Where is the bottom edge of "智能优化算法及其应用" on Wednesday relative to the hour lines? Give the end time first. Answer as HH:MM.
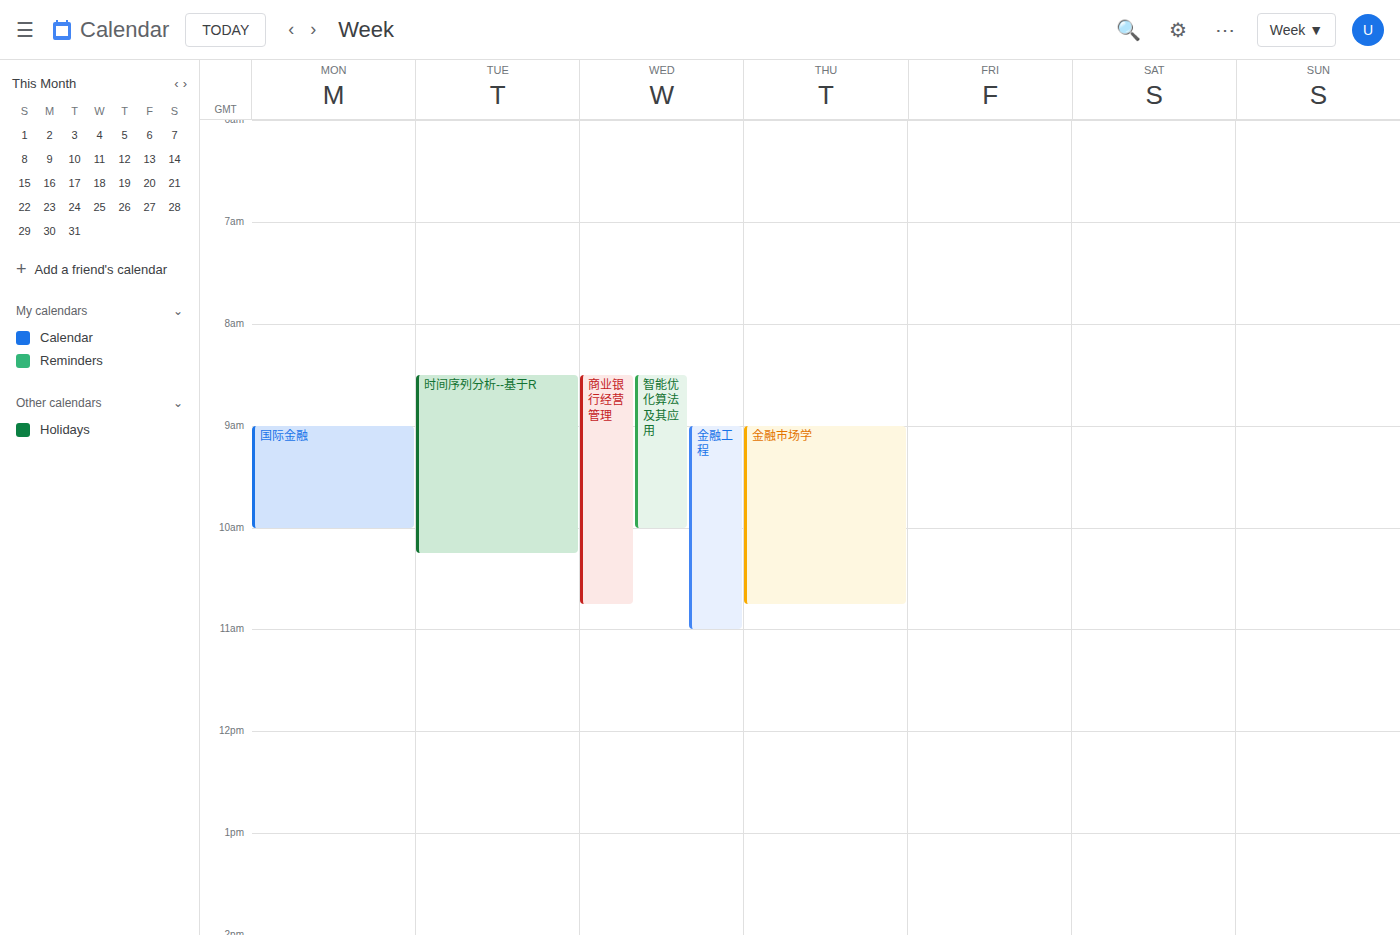
10:00 -- exactly on the 10:00 line.